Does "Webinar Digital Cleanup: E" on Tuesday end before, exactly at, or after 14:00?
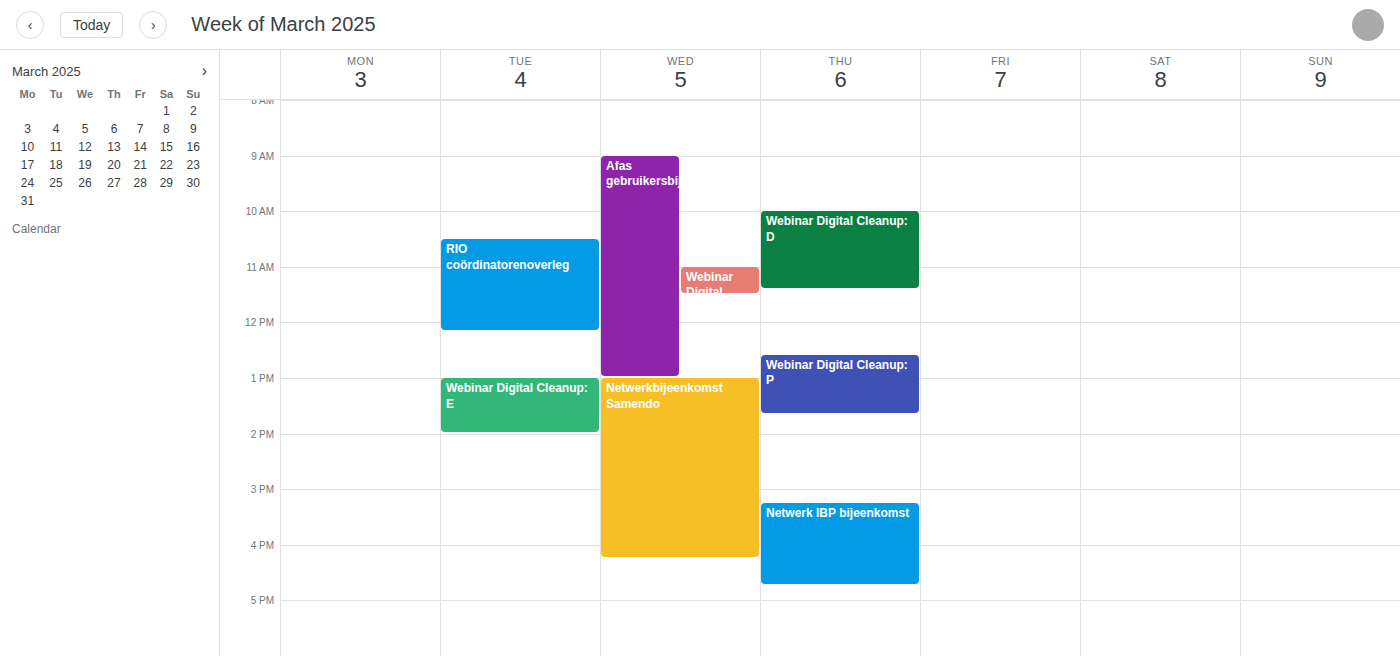
14:00 -- exactly at 14:00, on the 14:00 line.